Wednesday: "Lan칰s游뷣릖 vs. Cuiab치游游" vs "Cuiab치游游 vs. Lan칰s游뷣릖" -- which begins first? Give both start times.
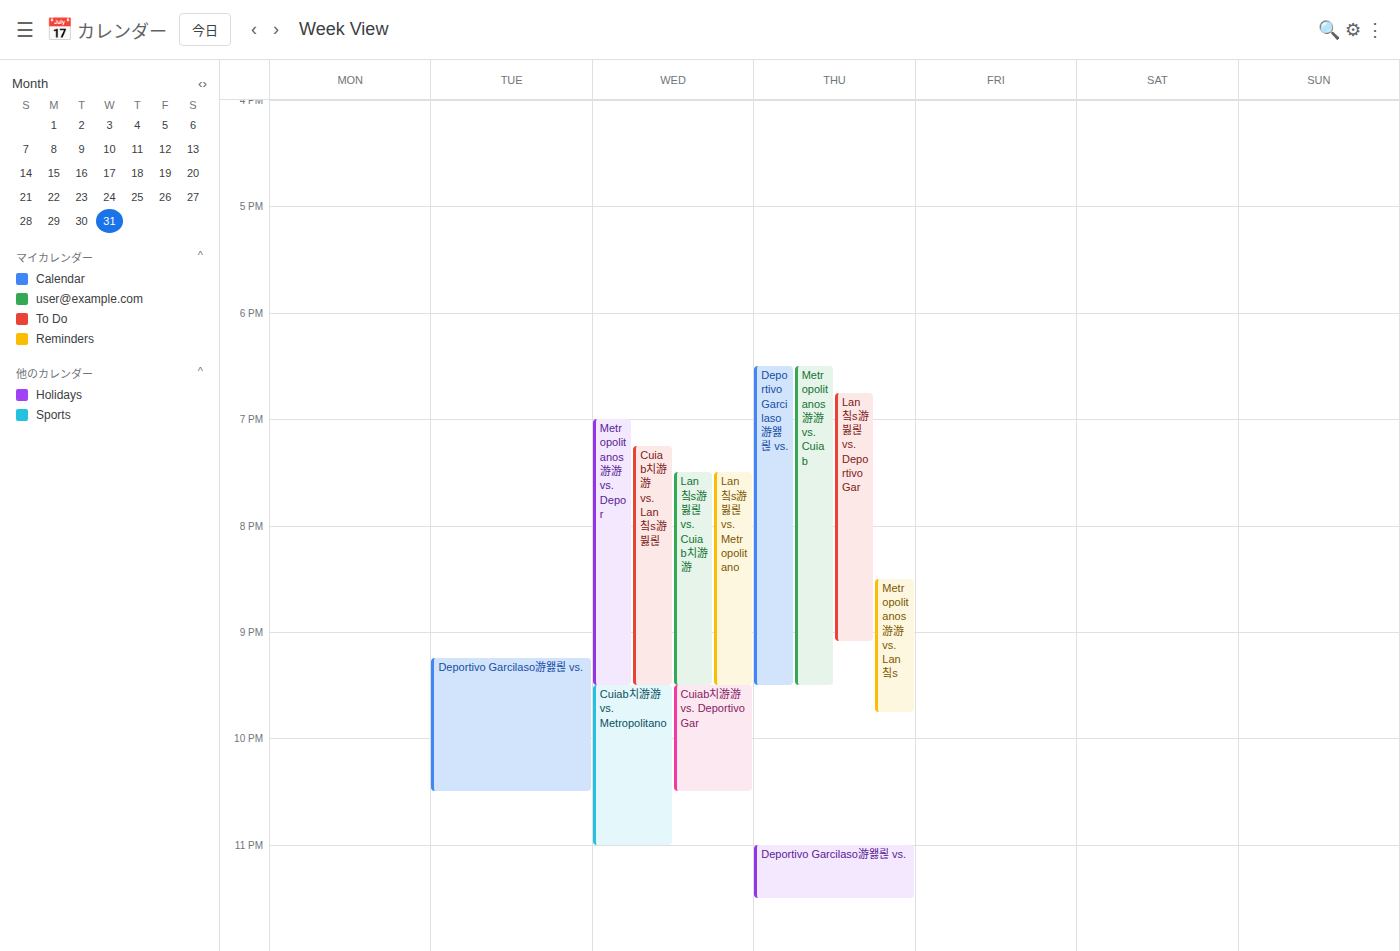
"Cuiab치游游 vs. Lan칰s游뷣릖" 7:15 PM; "Lan칰s游뷣릖 vs. Cuiab치游游" 7:30 PM.